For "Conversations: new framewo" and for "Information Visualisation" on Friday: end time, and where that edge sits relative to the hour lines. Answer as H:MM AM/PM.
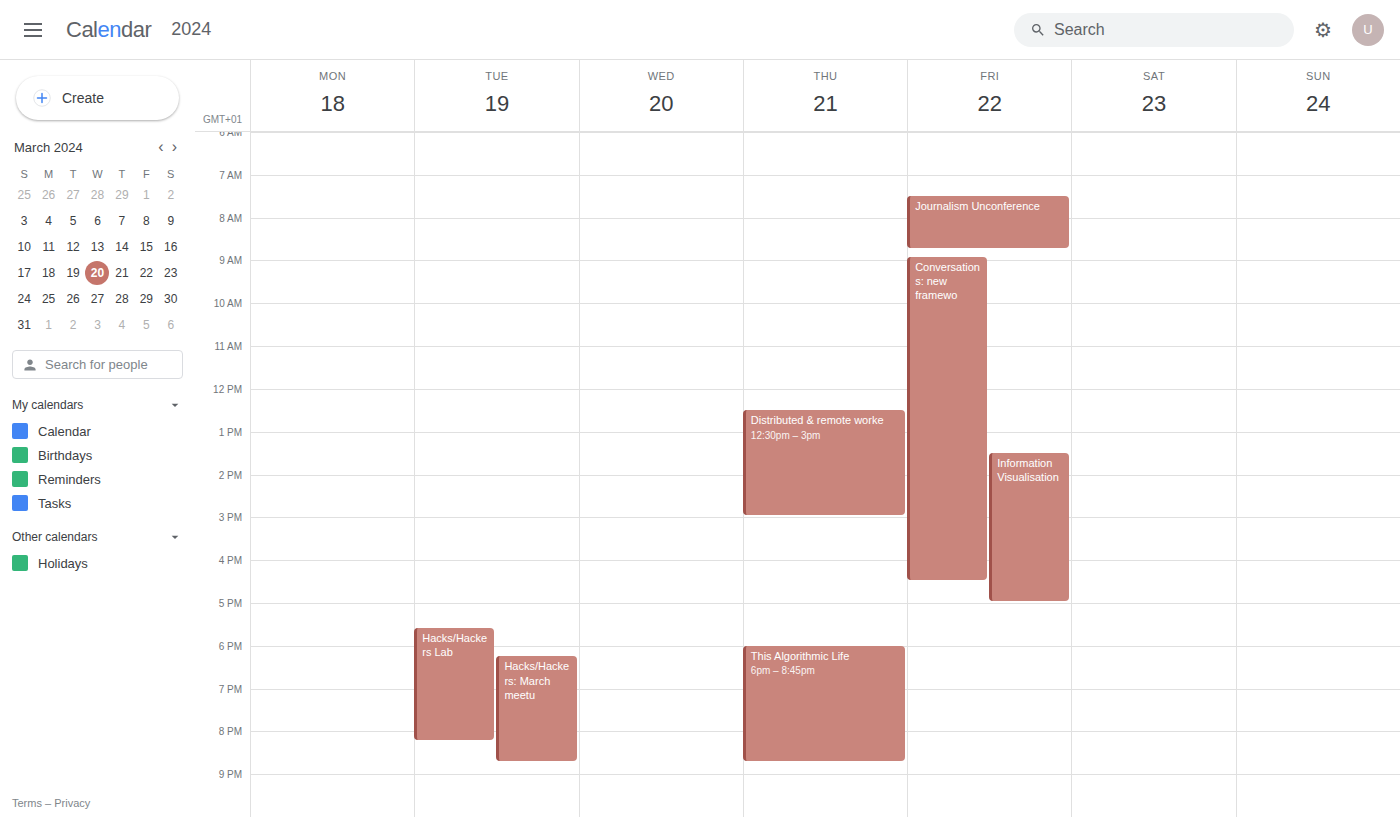
"Conversations: new framewo": 4:30 PM, halfway between the 4 PM and 5 PM lines. "Information Visualisation": 5:00 PM, exactly on the 5 PM line.